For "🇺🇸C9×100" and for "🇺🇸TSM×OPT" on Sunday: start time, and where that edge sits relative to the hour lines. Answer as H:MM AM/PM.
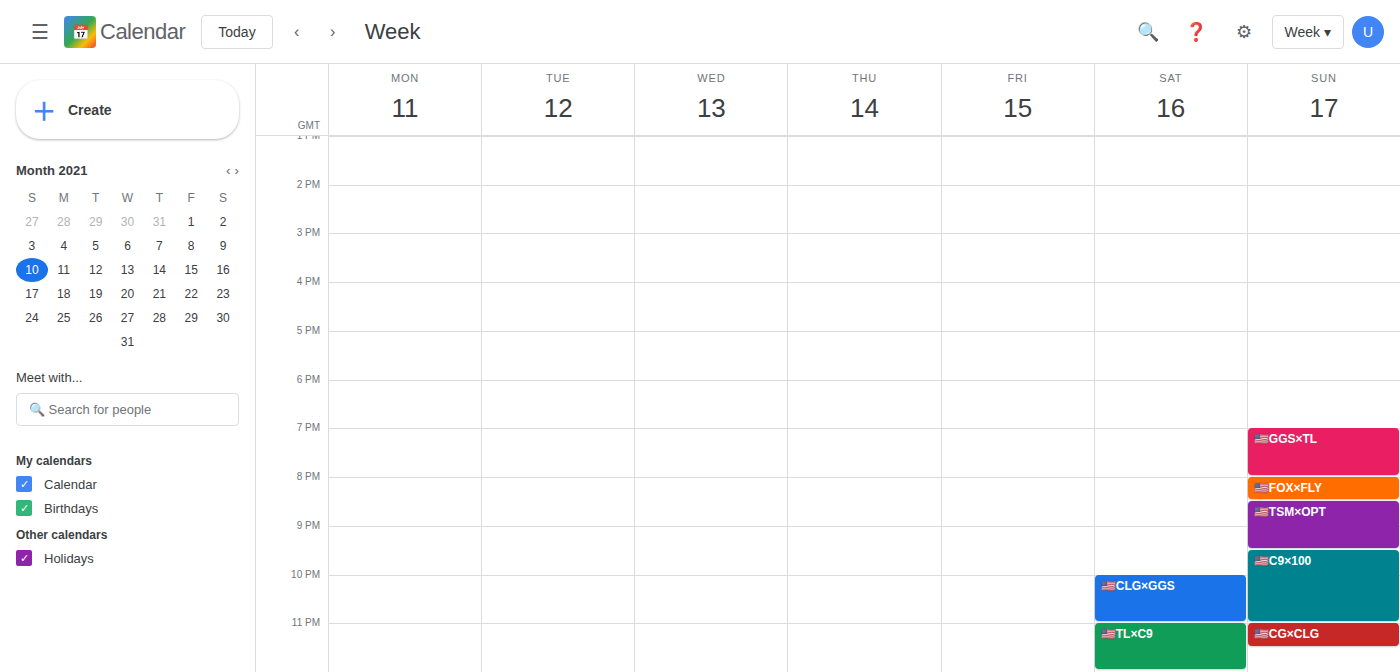
"🇺🇸C9×100": 9:30 PM, halfway between the 9 PM and 10 PM lines. "🇺🇸TSM×OPT": 8:30 PM, halfway between the 8 PM and 9 PM lines.